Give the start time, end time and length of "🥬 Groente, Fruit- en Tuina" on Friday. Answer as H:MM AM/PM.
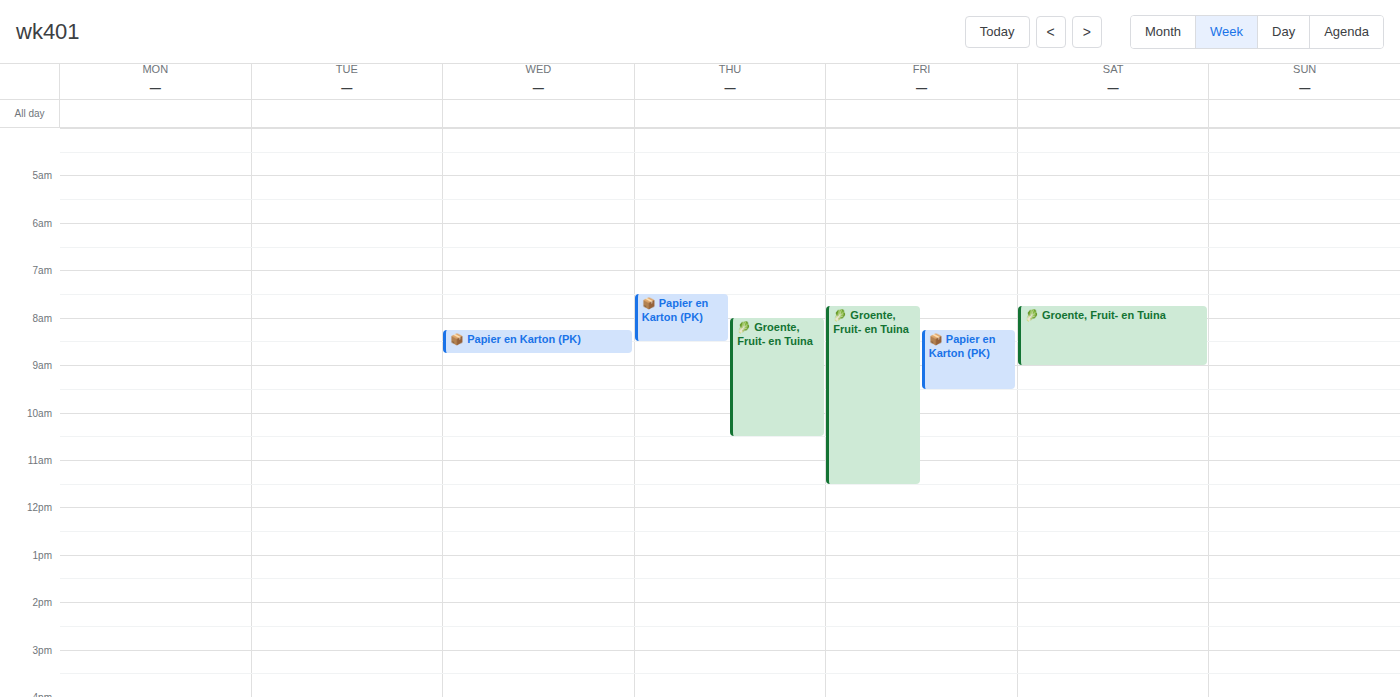
7:45 AM to 11:30 AM, 3 hours 45 minutes